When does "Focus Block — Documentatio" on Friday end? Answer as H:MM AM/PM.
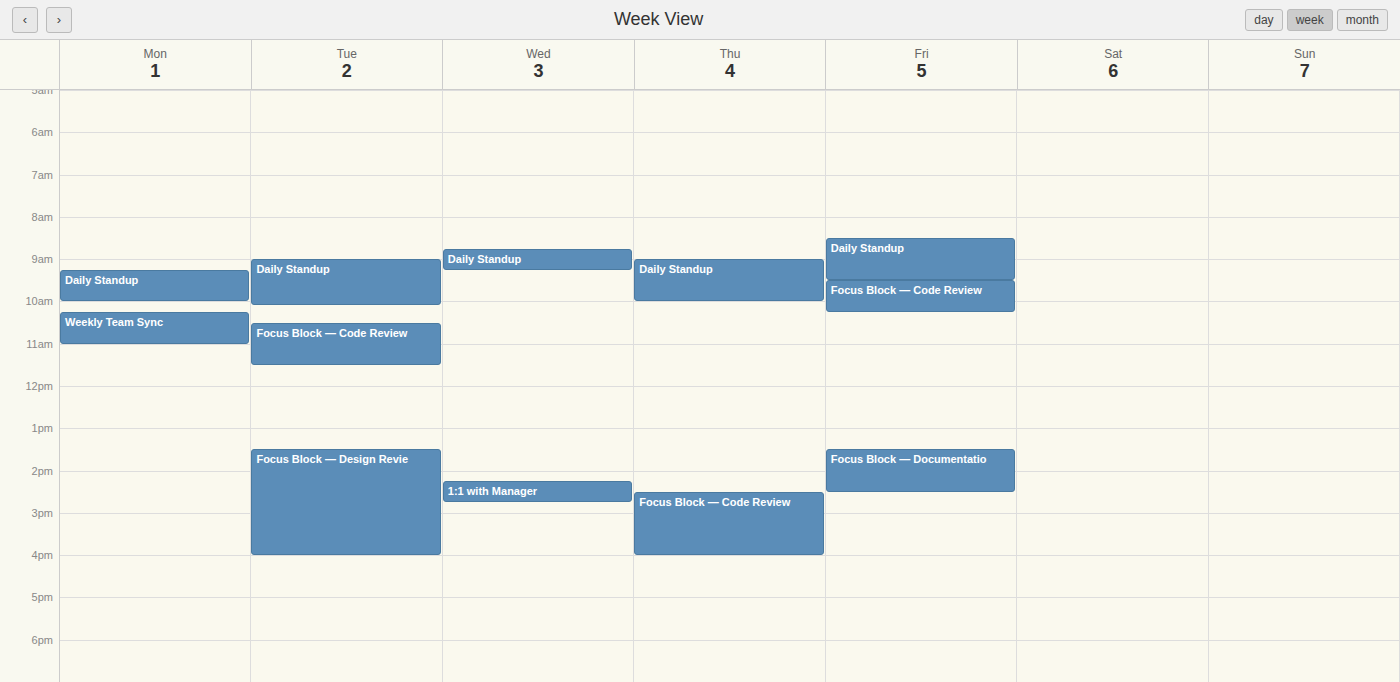
2:30 PM